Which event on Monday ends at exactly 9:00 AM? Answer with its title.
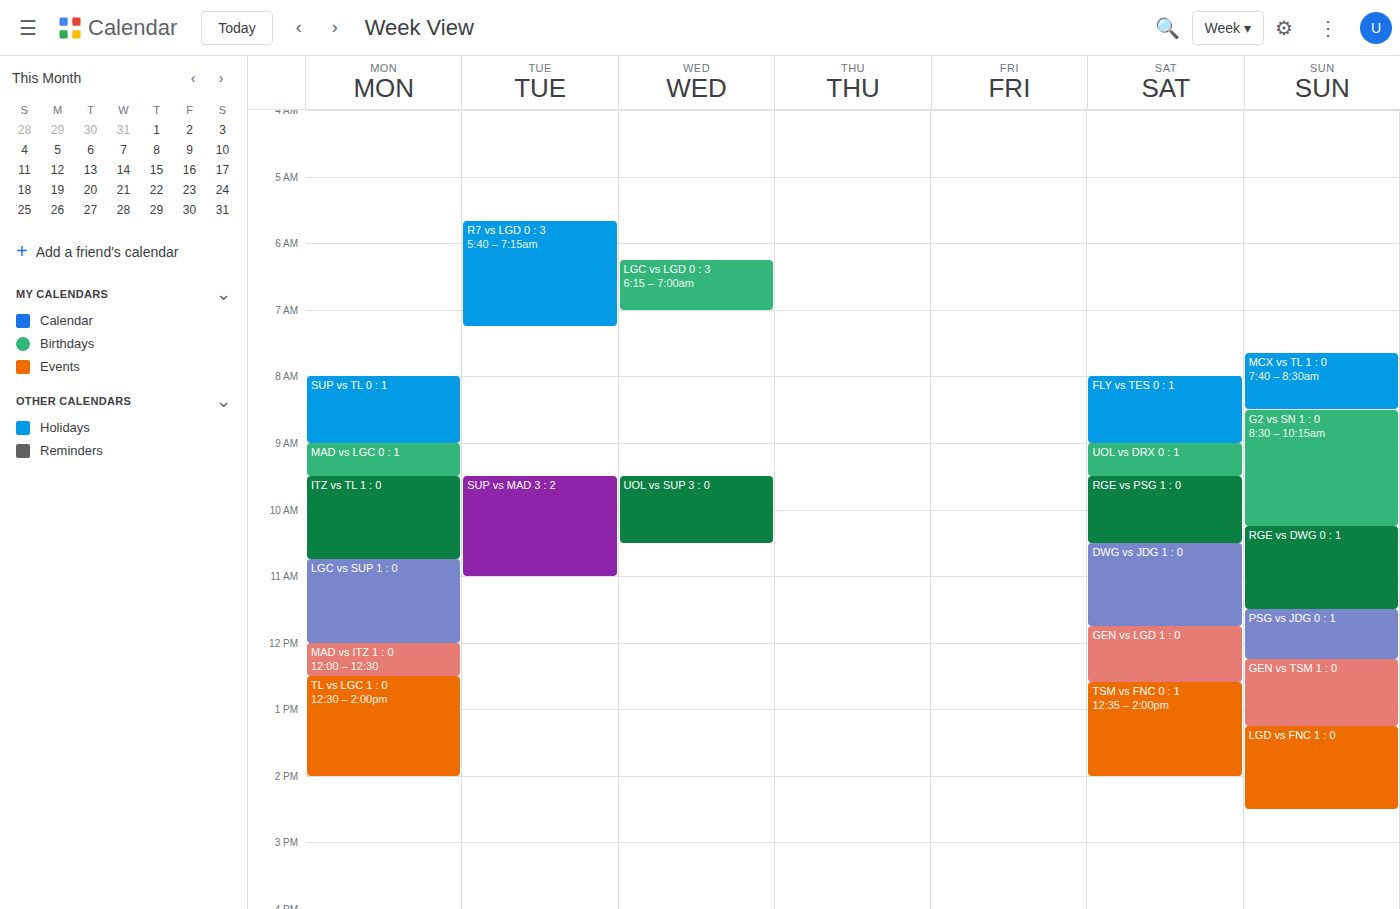
"SUP vs TL 0 : 1"